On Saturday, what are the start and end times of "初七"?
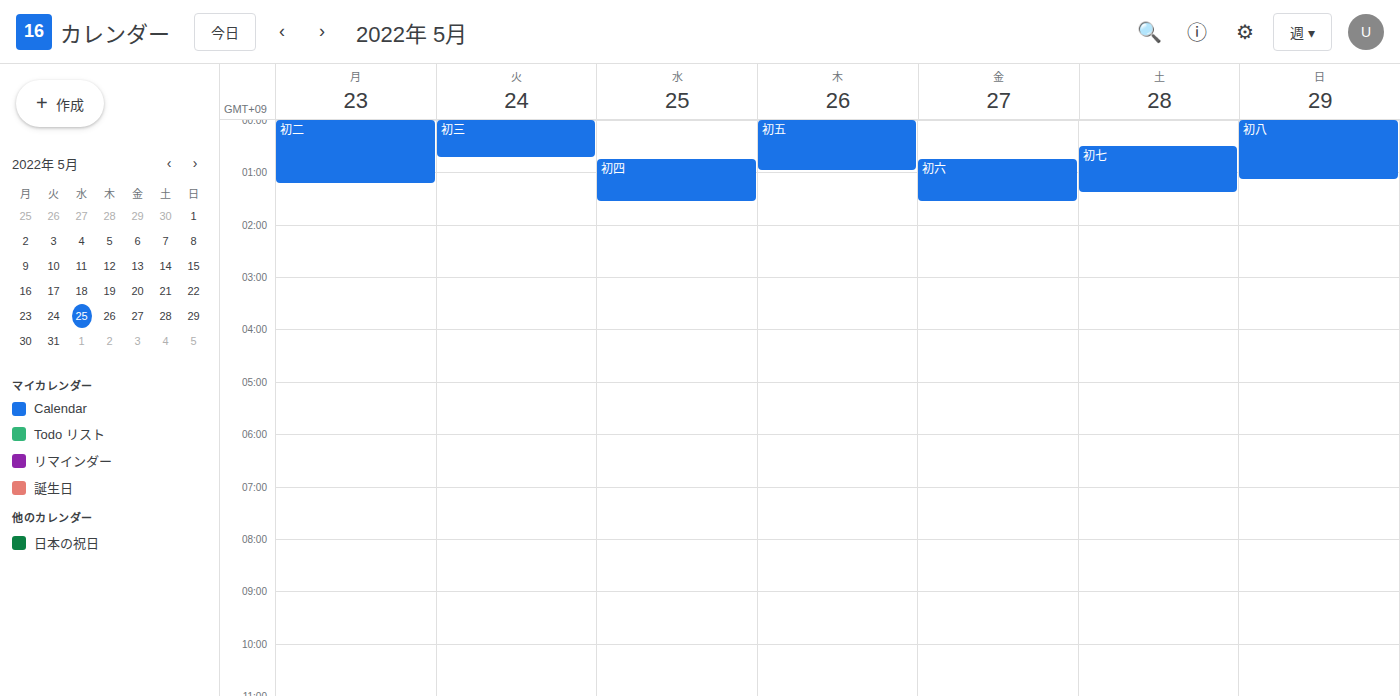
12:30 AM to 1:25 AM